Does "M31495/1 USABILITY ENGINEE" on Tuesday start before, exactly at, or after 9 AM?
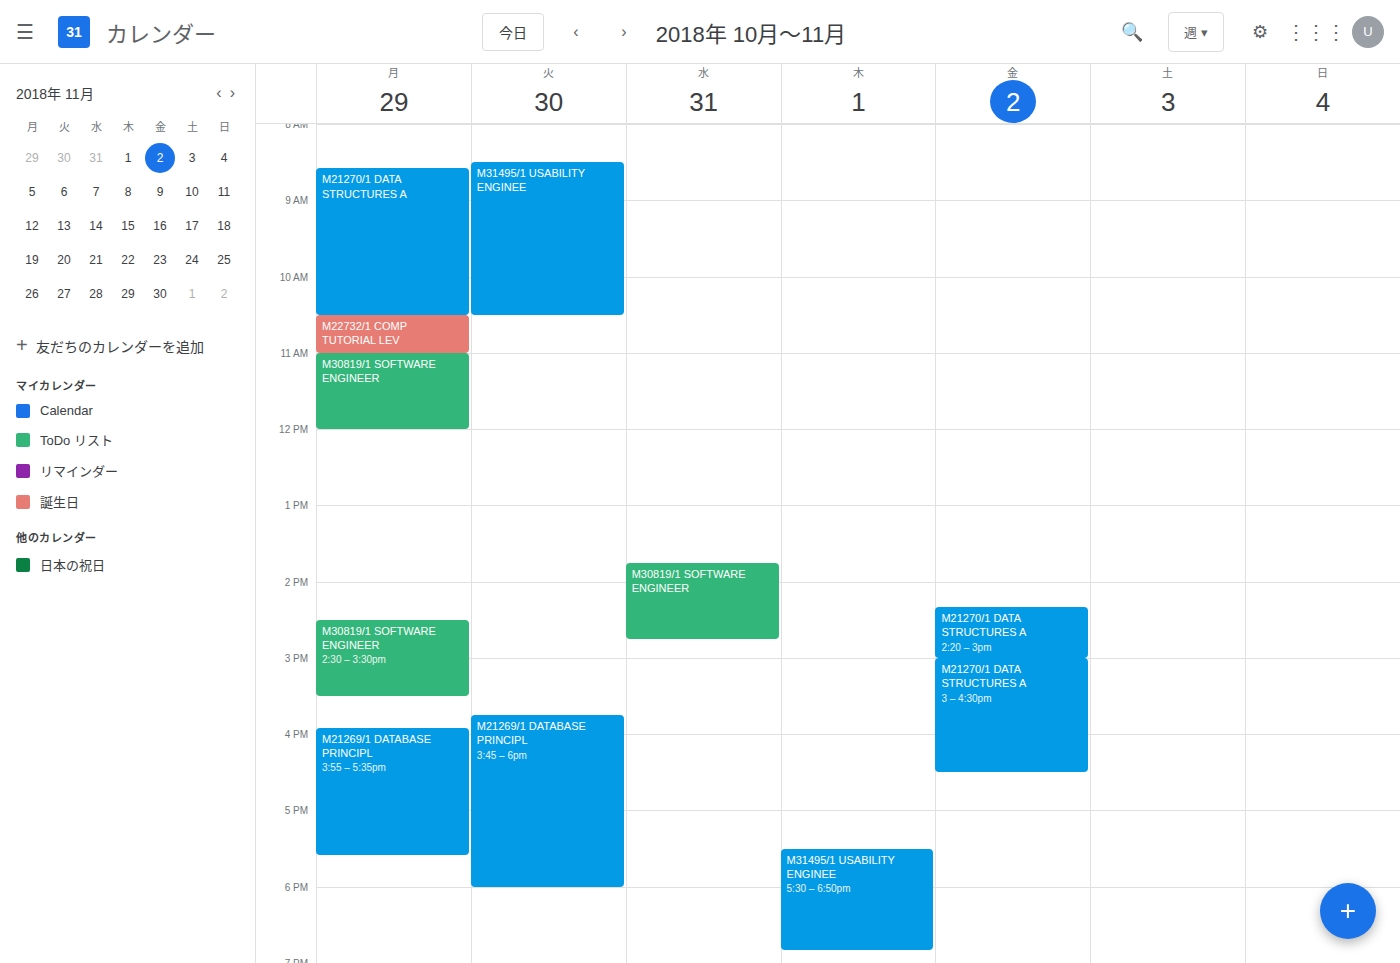
8:30 AM -- before 9 AM, 30 minutes above the 9 AM line.